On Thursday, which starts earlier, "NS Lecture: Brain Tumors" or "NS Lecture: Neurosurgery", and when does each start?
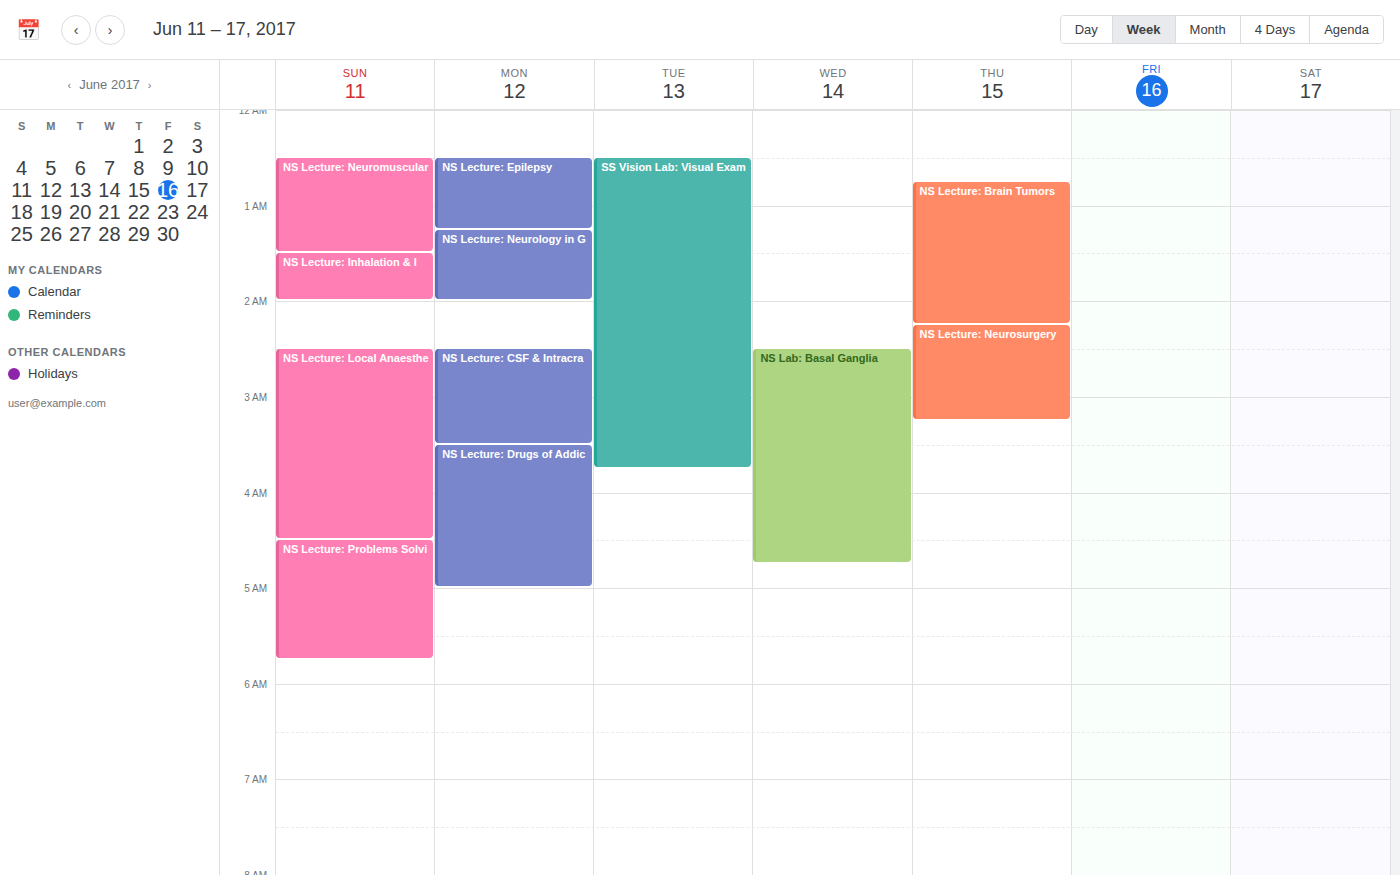
"NS Lecture: Brain Tumors" 12:45 AM; "NS Lecture: Neurosurgery" 2:15 AM.